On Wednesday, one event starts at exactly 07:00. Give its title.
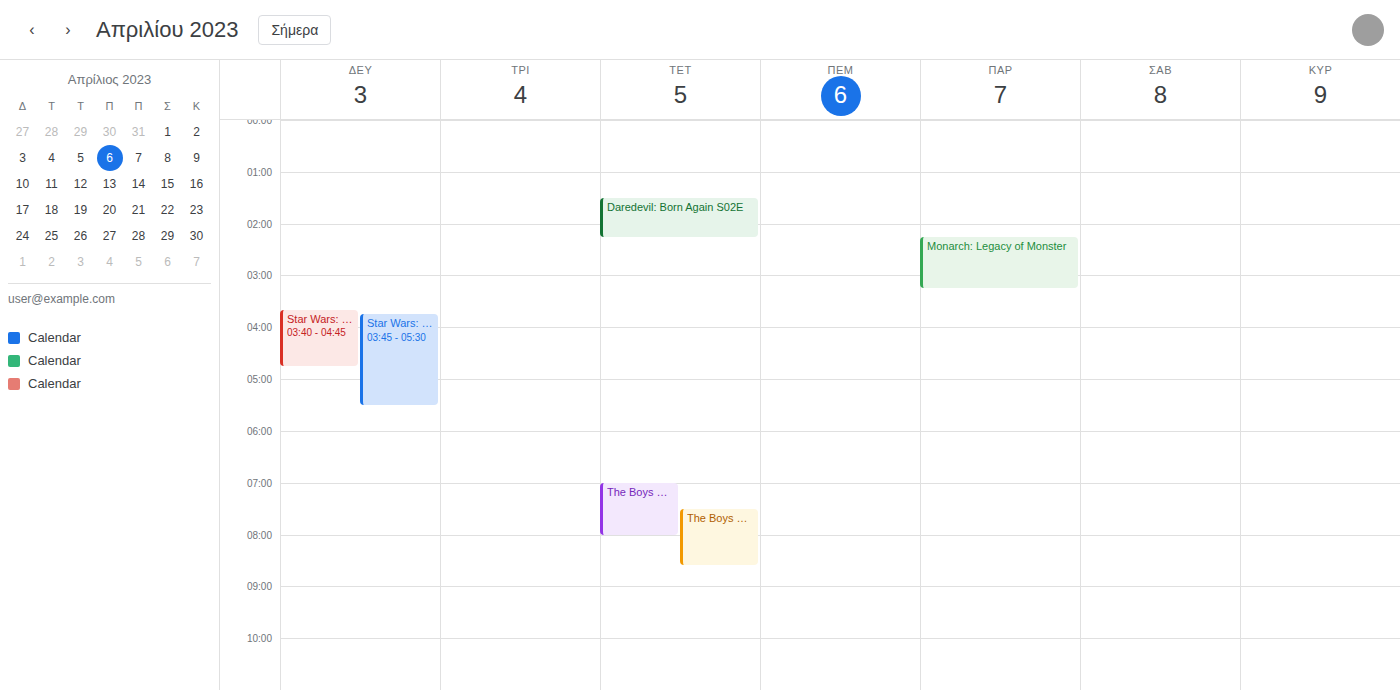
"The Boys S05E02 – Episode"